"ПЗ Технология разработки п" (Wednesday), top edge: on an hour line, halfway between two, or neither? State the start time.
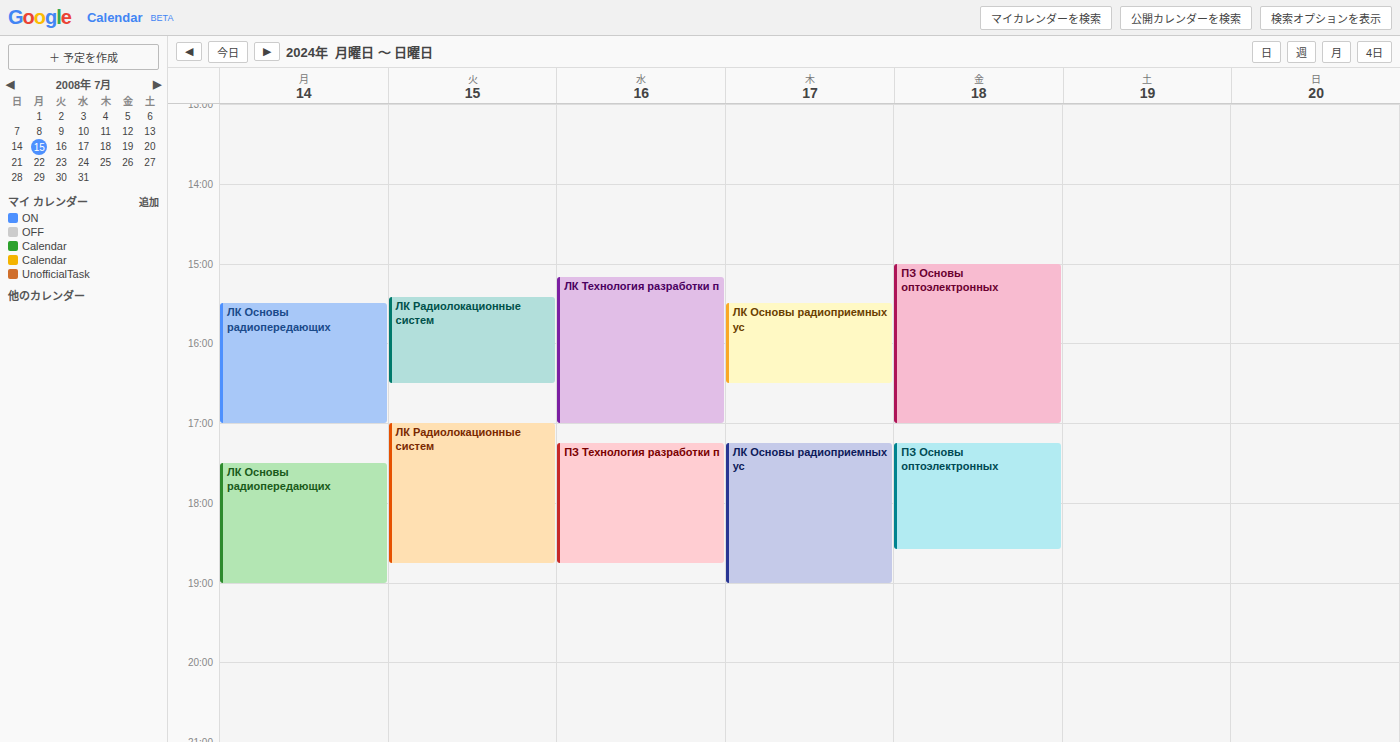
5:15 PM -- neither: a quarter of the way from the 5 PM line to the 6 PM line.